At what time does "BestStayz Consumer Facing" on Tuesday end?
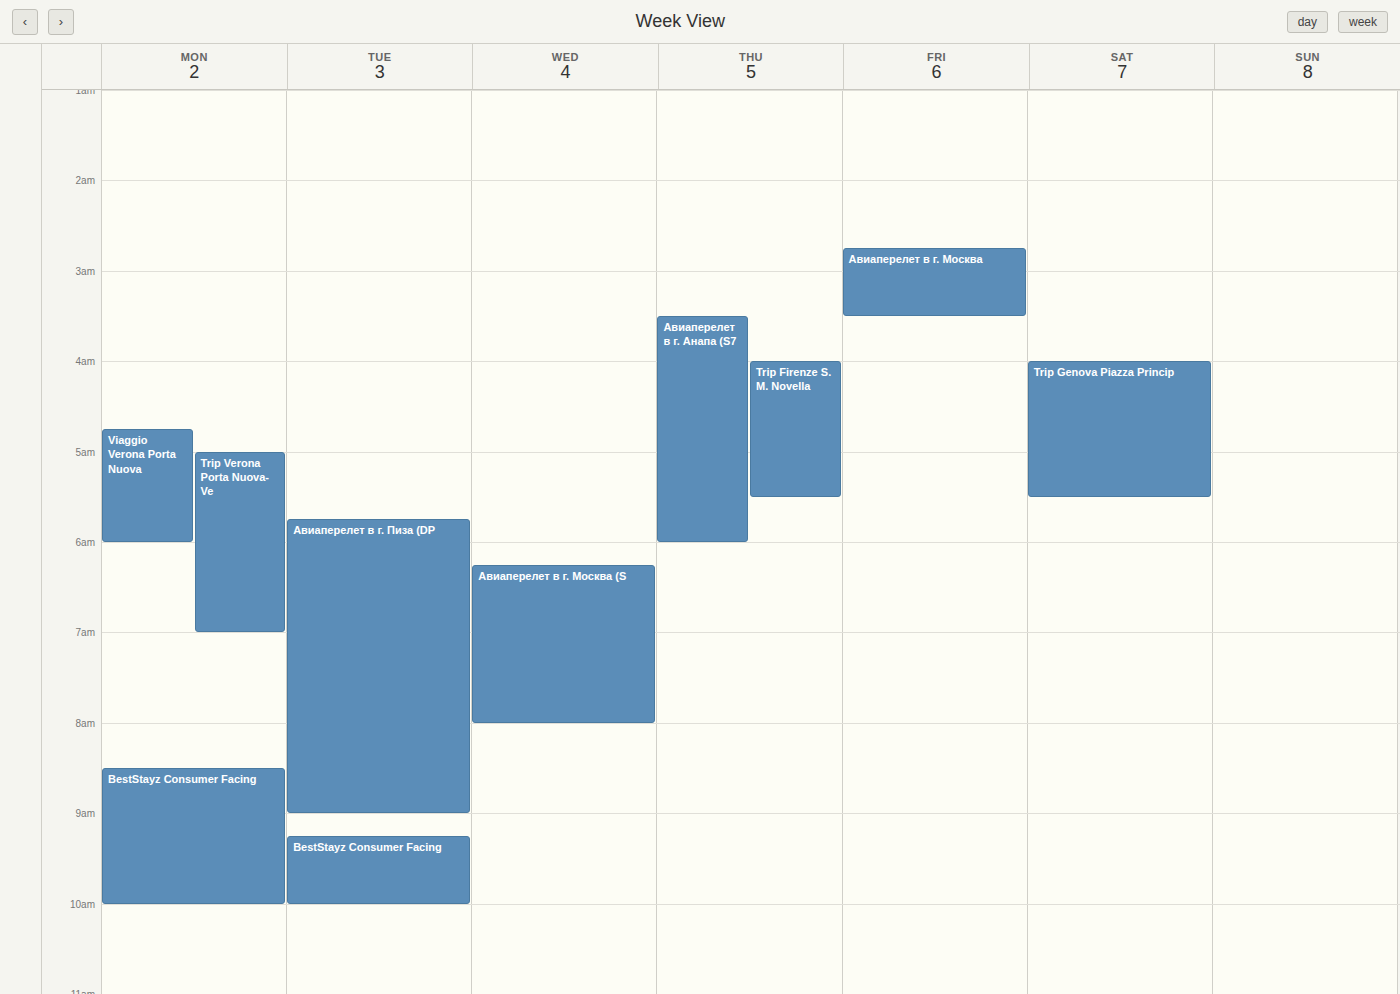
10:00